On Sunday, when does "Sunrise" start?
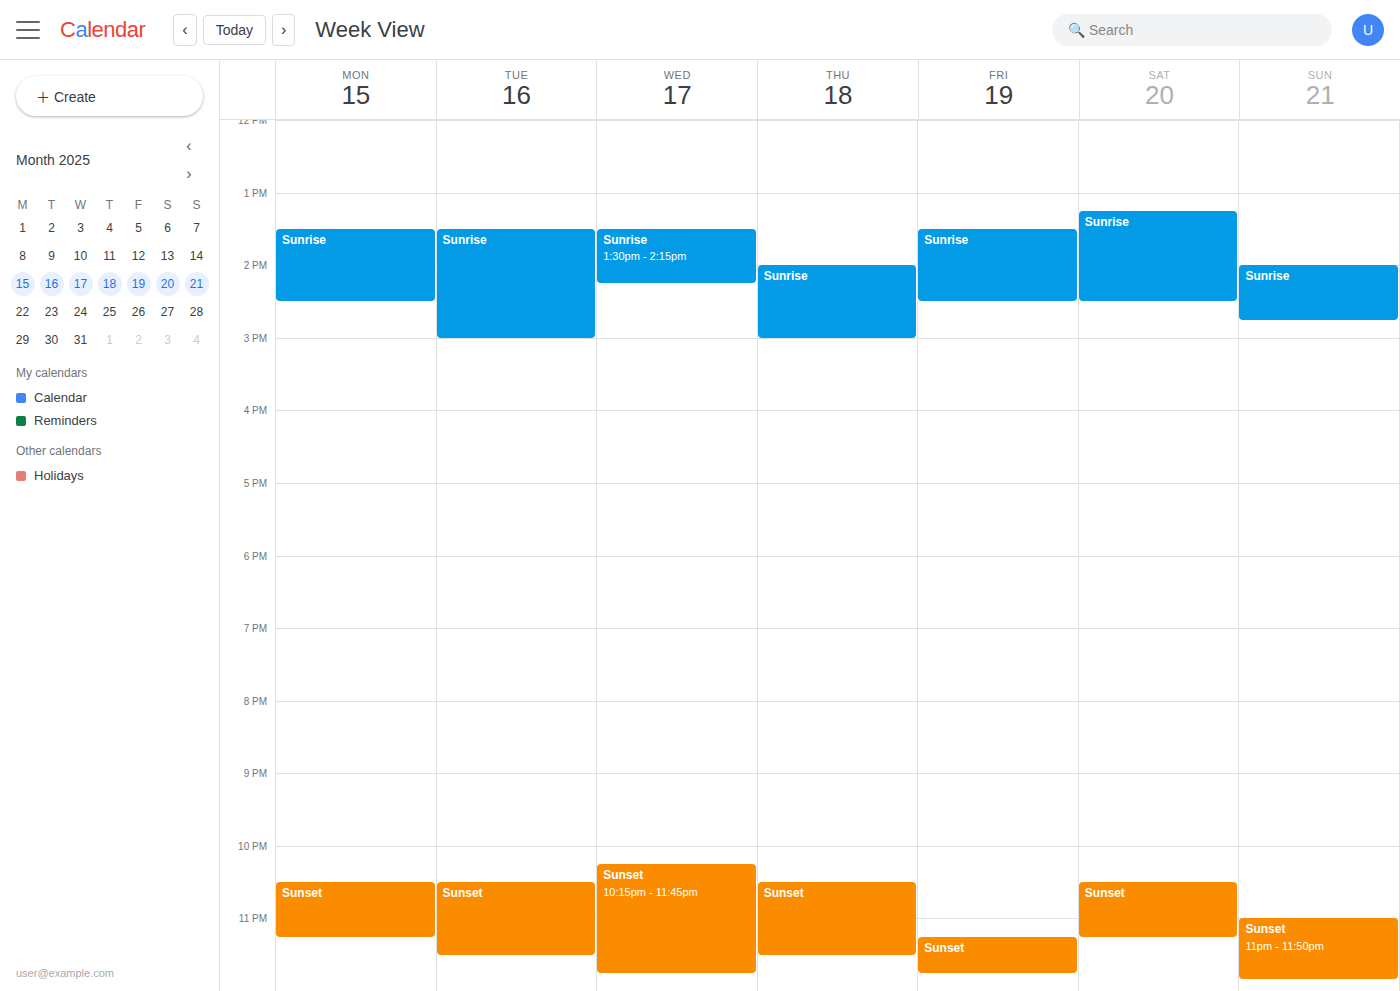
2:00 PM